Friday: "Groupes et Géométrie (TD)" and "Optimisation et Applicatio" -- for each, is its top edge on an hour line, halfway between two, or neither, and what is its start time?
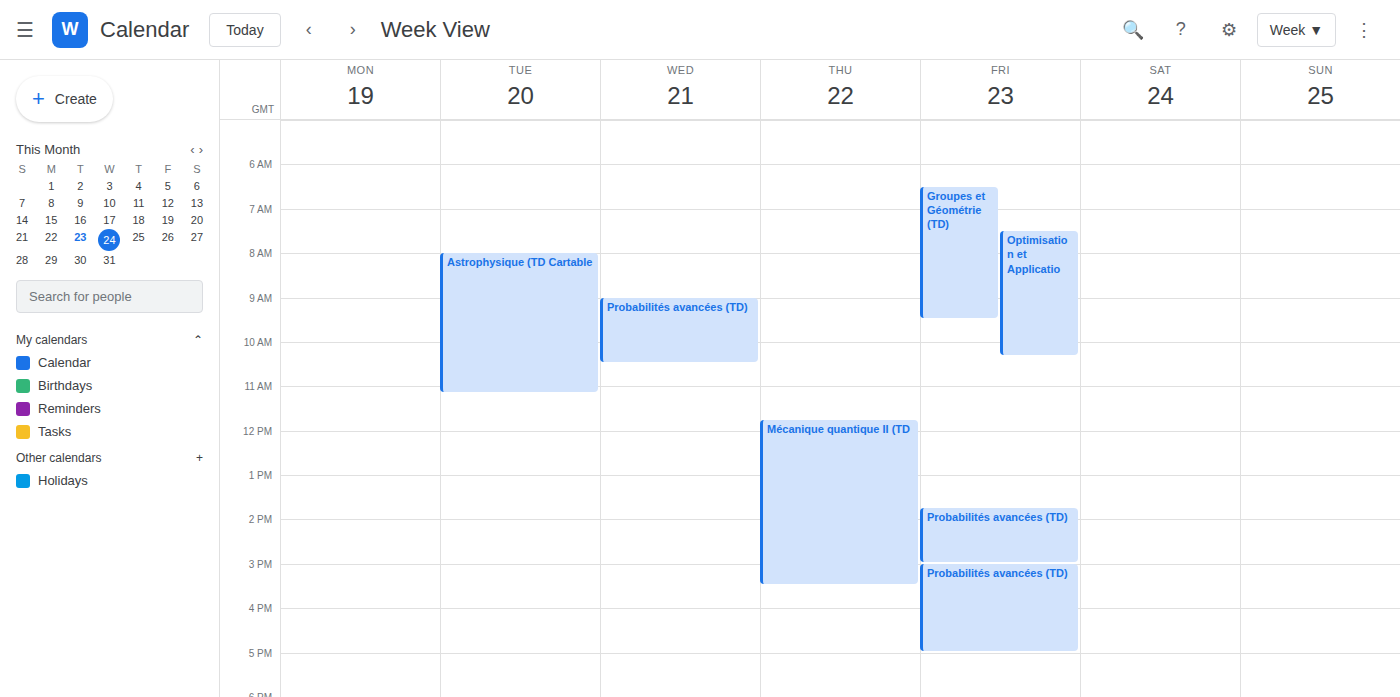
"Groupes et Géométrie (TD)": 6:30 AM, halfway between the 6 AM and 7 AM lines. "Optimisation et Applicatio": 7:30 AM, halfway between the 7 AM and 8 AM lines.